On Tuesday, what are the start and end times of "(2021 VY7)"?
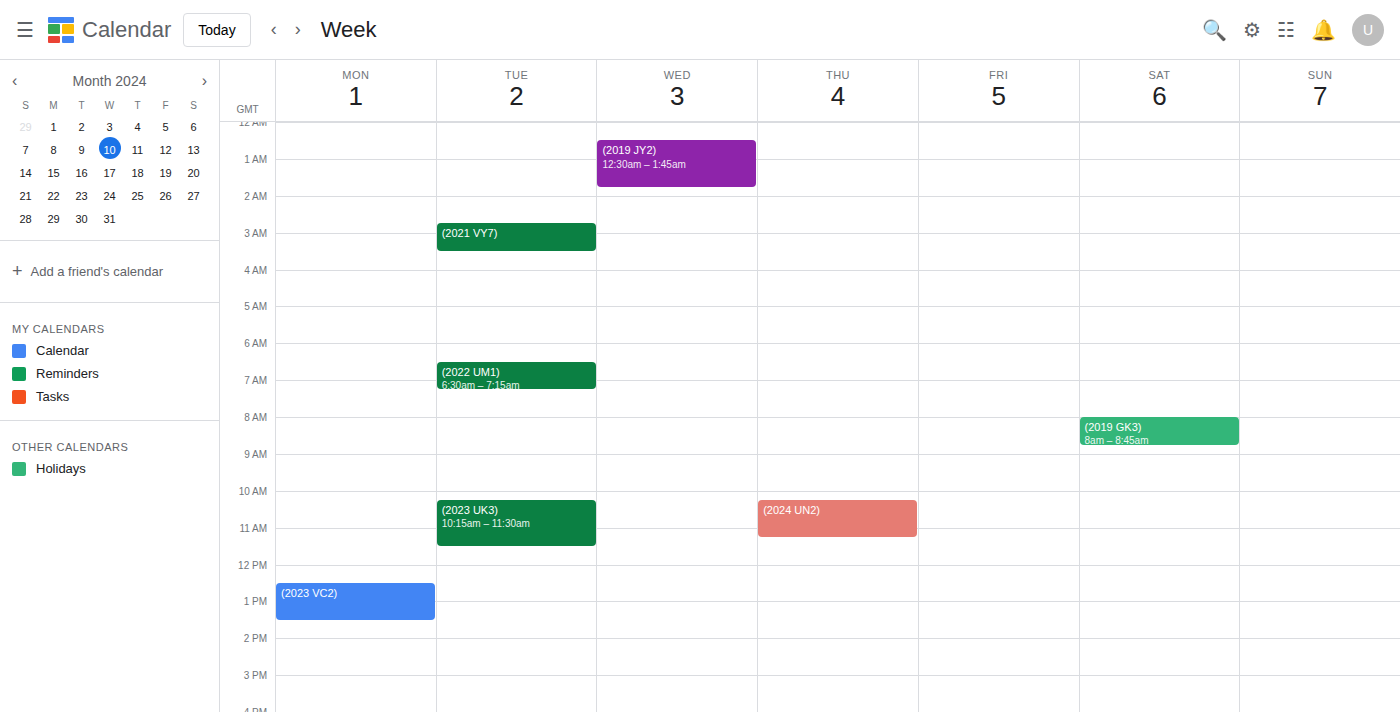
2:45 AM to 3:30 AM